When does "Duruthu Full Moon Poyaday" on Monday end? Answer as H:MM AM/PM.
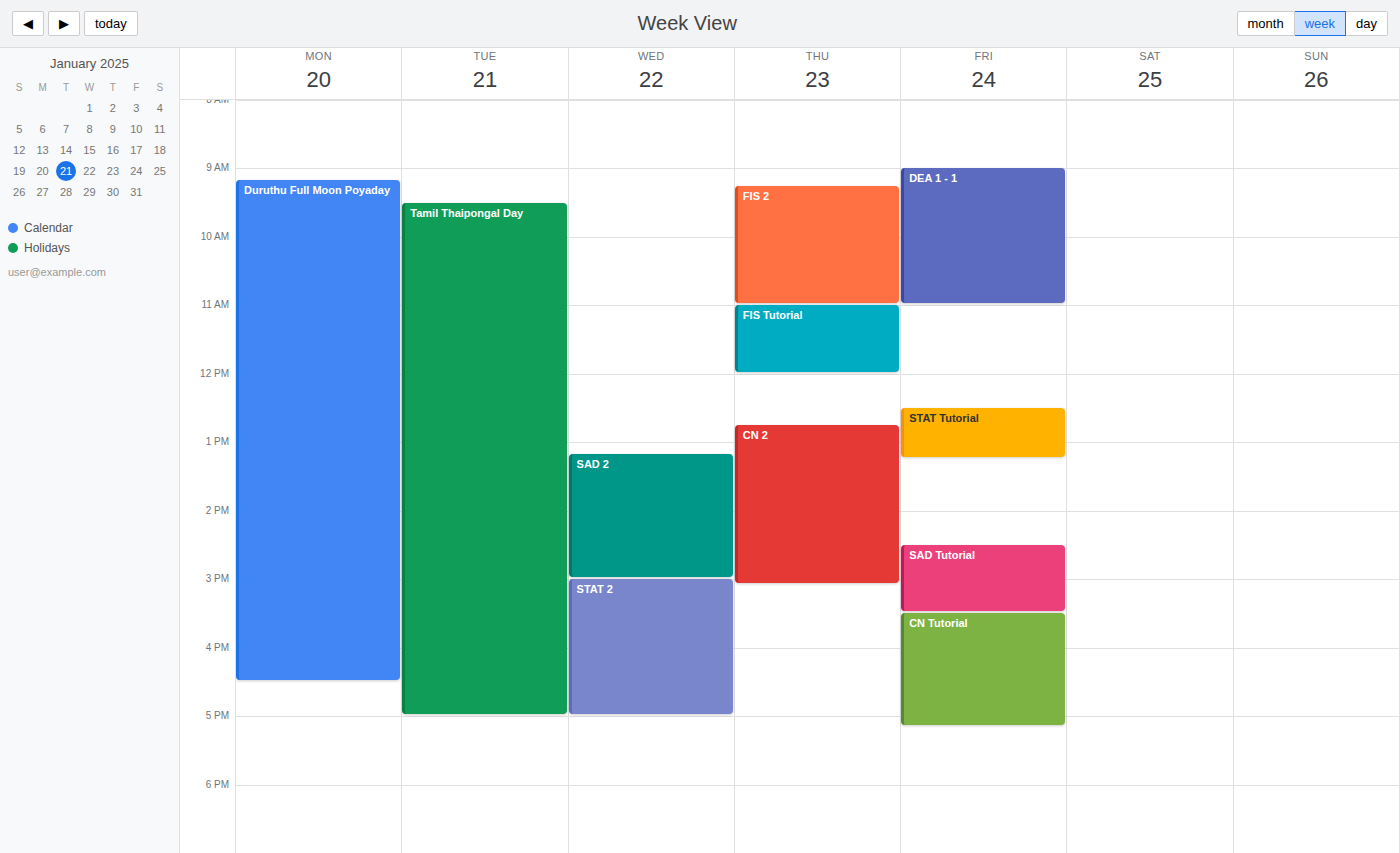
4:30 PM